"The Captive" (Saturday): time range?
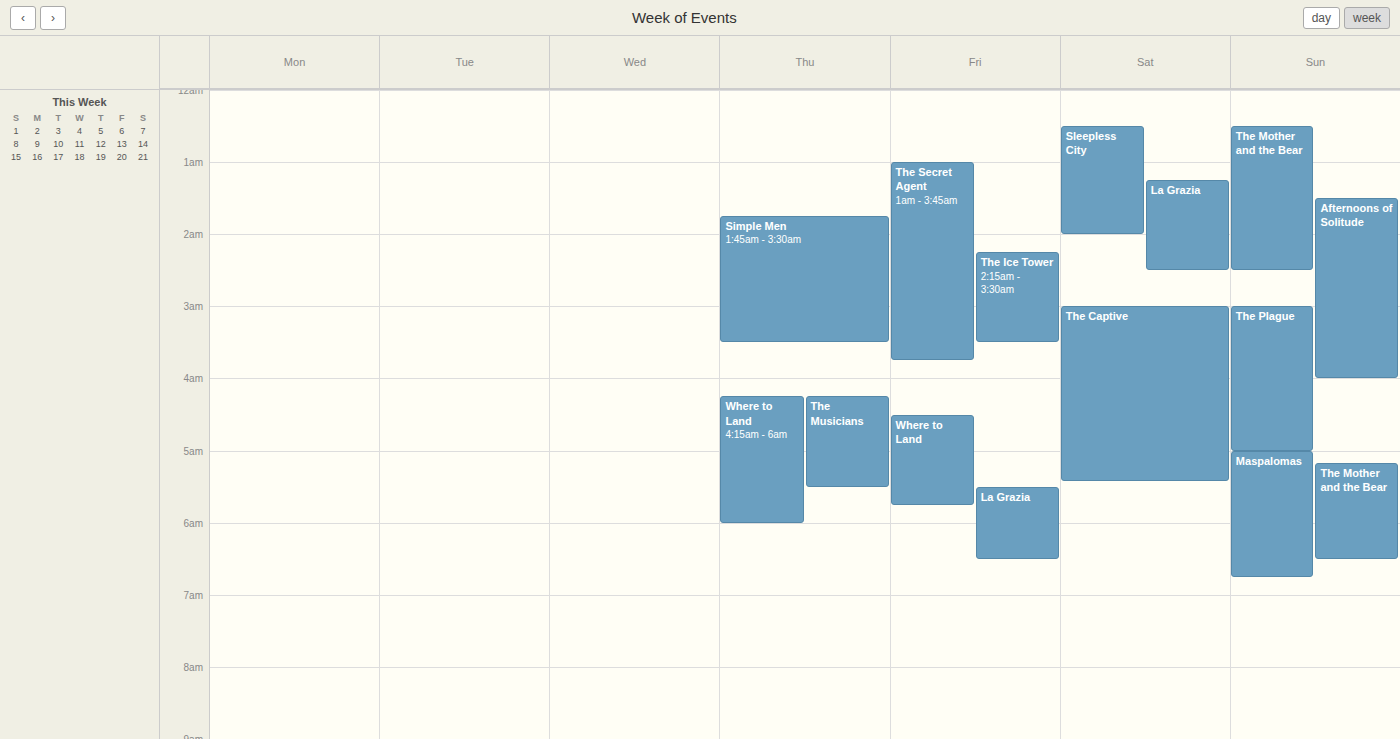
3:00 AM to 5:25 AM